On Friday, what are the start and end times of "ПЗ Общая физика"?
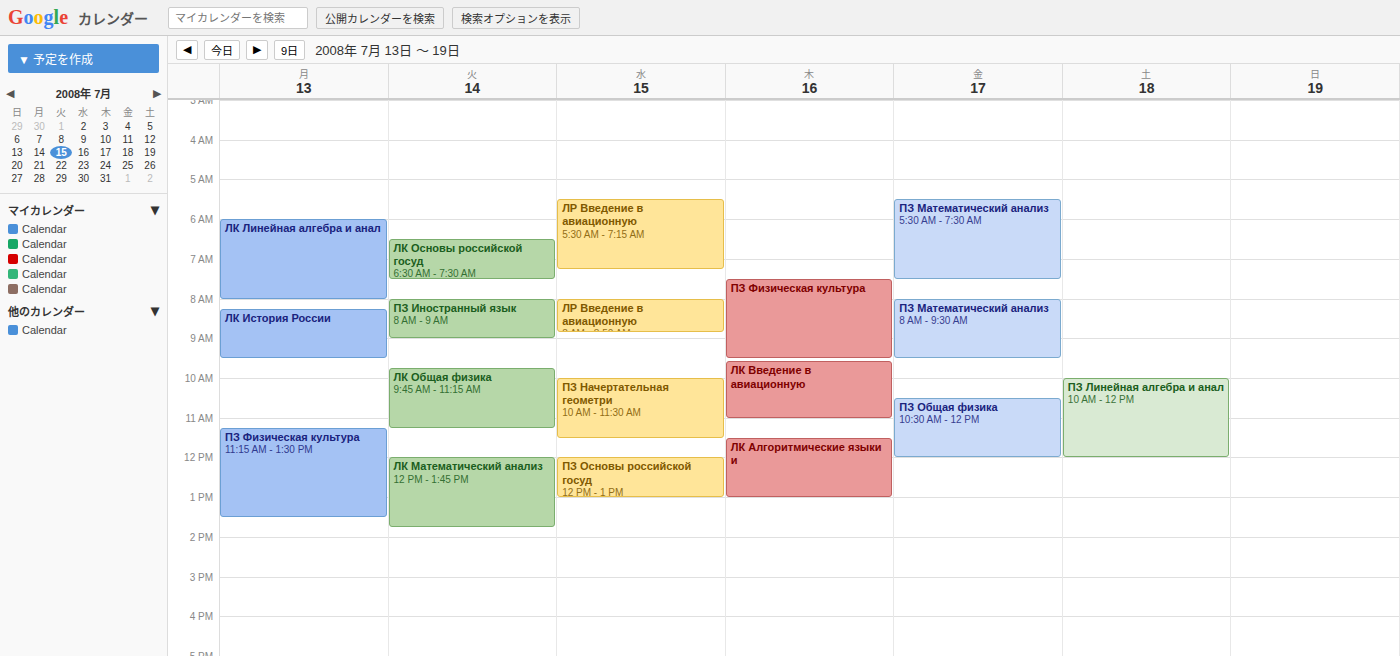
10:30 AM to 12:00 PM